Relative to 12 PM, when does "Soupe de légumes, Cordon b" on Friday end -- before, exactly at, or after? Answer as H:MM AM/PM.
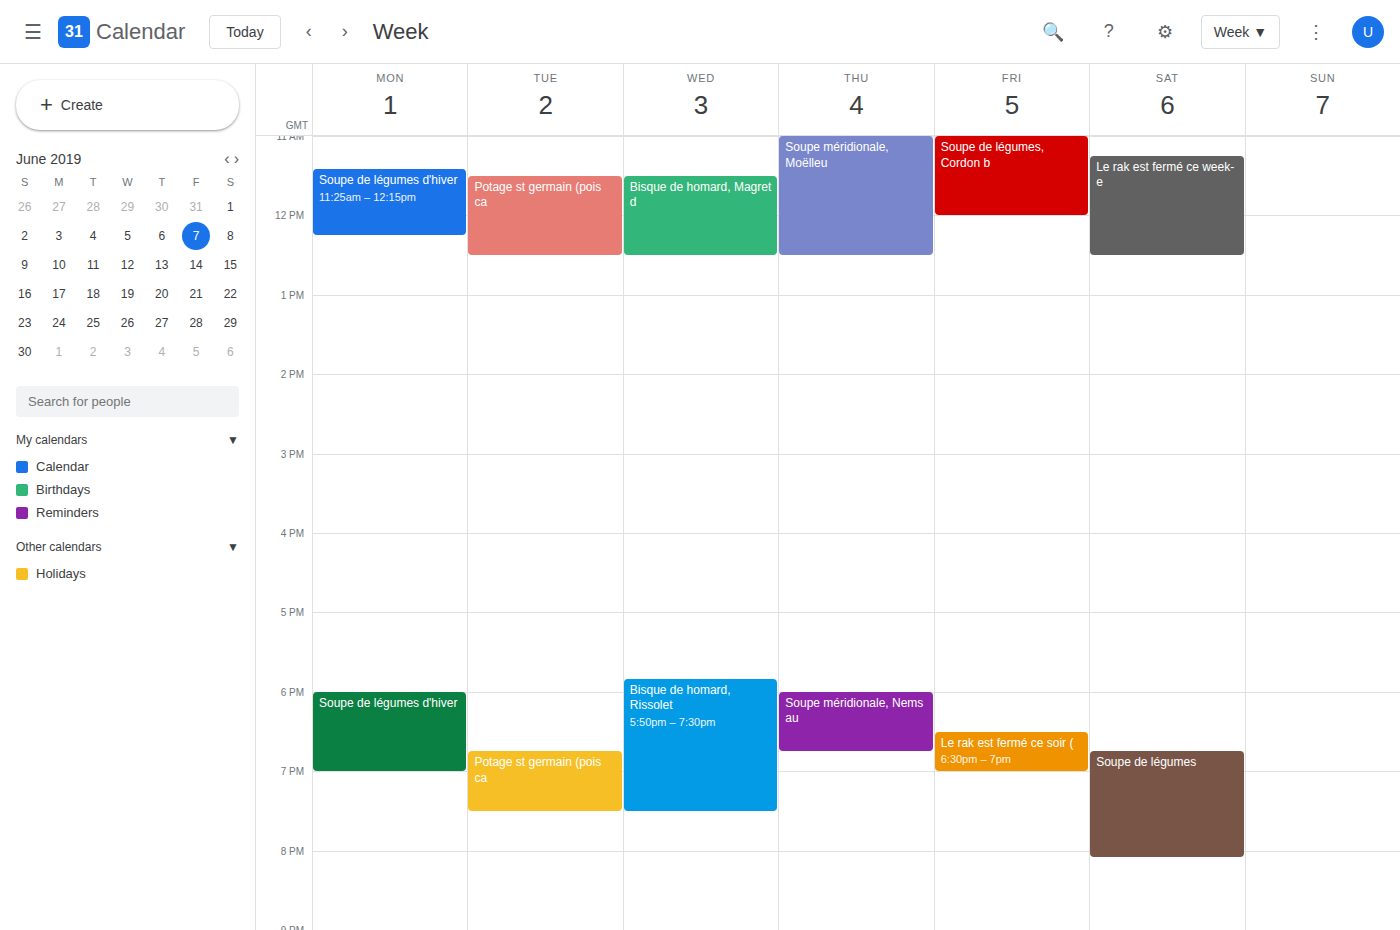
12:00 PM -- exactly at 12 PM, on the 12 PM line.